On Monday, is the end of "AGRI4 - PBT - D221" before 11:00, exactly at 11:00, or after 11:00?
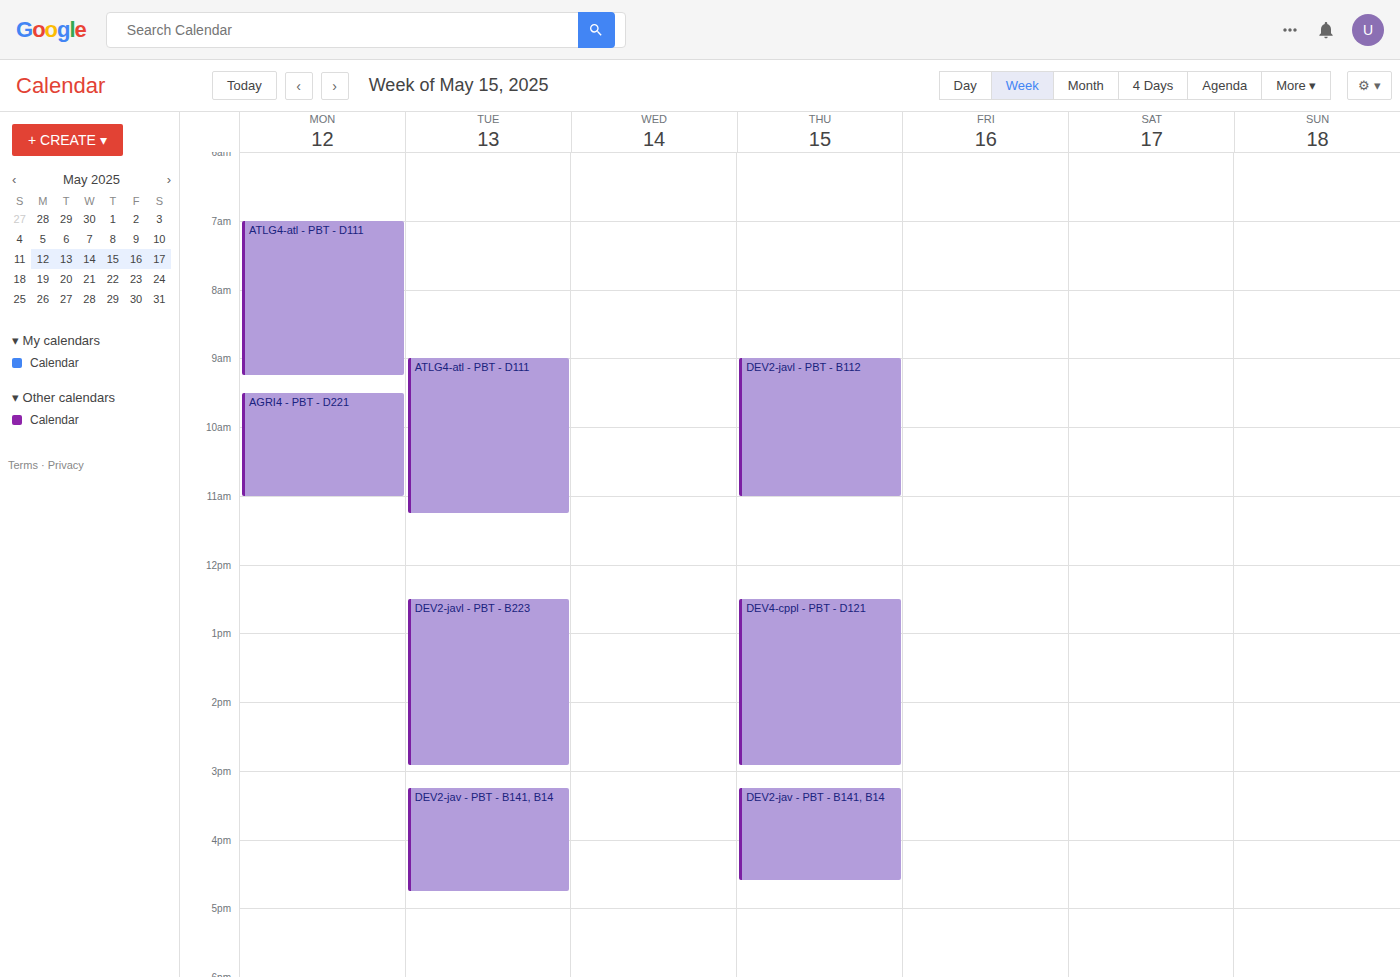
11:00 -- exactly at 11:00, on the 11:00 line.